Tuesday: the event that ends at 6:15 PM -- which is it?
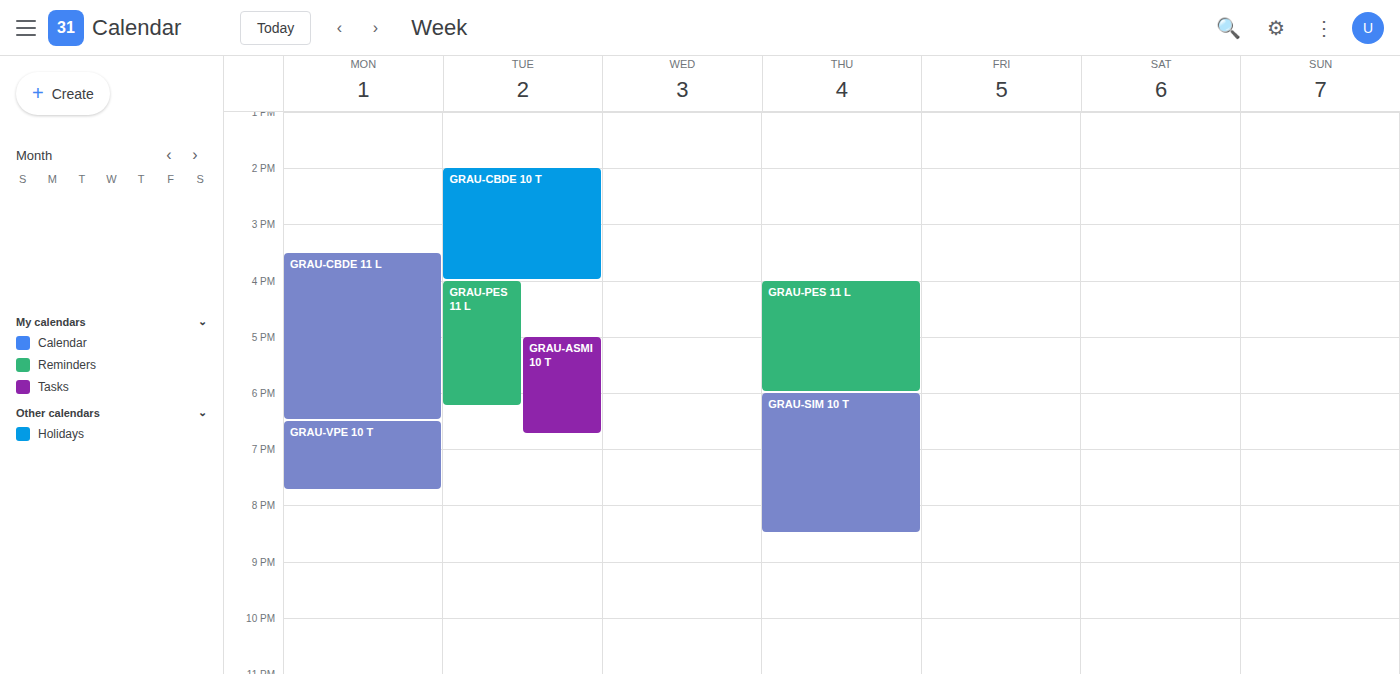
"GRAU-PES 11 L"